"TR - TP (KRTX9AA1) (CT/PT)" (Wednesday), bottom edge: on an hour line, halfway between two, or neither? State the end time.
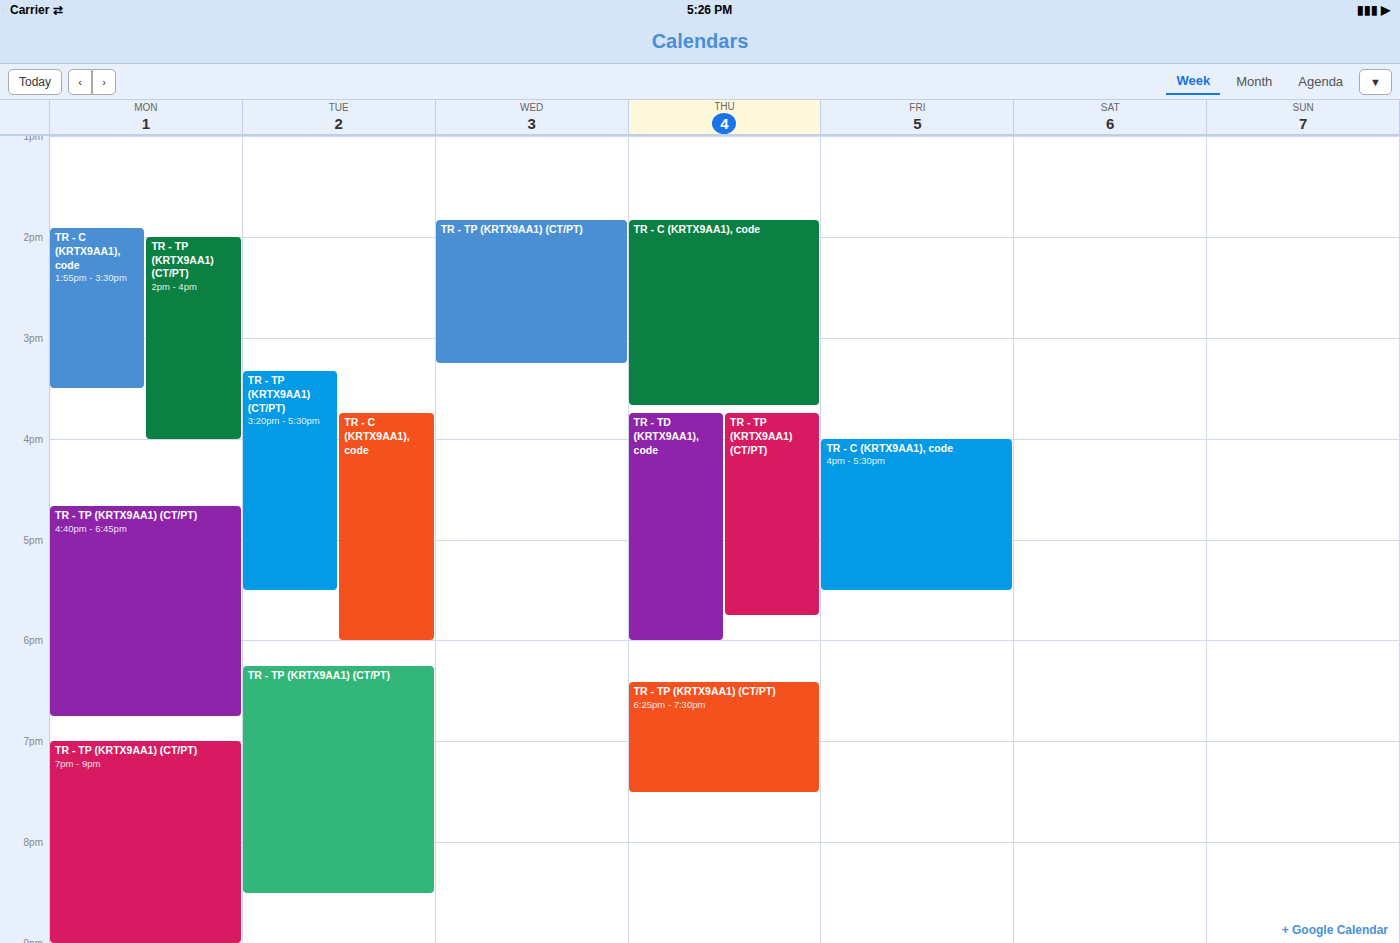
3:15 PM -- neither: a quarter of the way from the 3 PM line to the 4 PM line.